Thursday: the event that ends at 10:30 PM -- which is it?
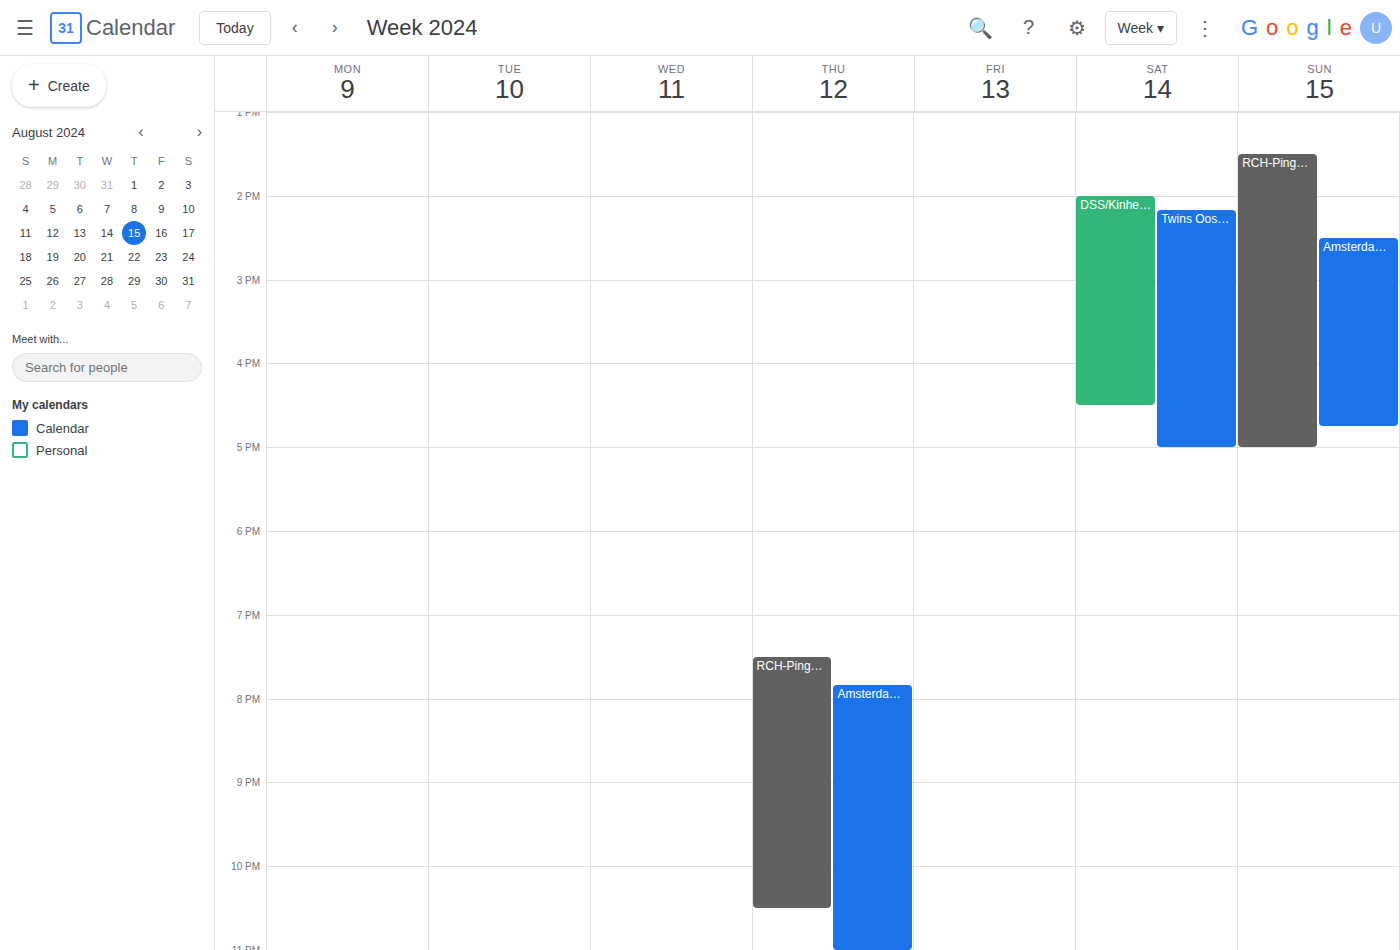
"RCH-Pinguins - Twins Ooste"